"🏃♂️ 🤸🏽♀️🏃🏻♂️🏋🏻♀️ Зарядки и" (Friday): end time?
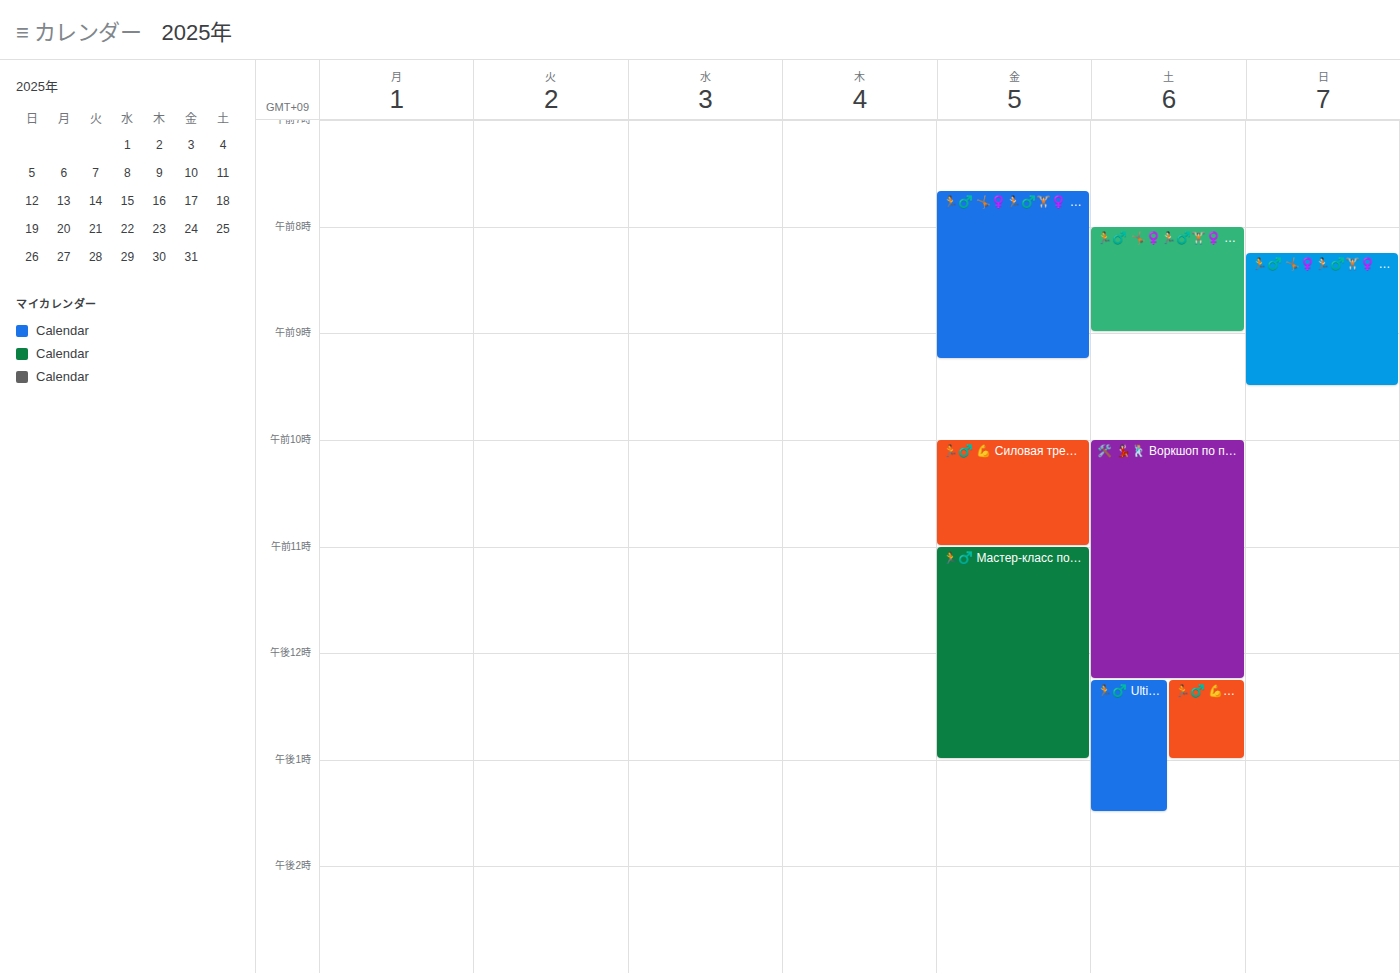
9:15 AM